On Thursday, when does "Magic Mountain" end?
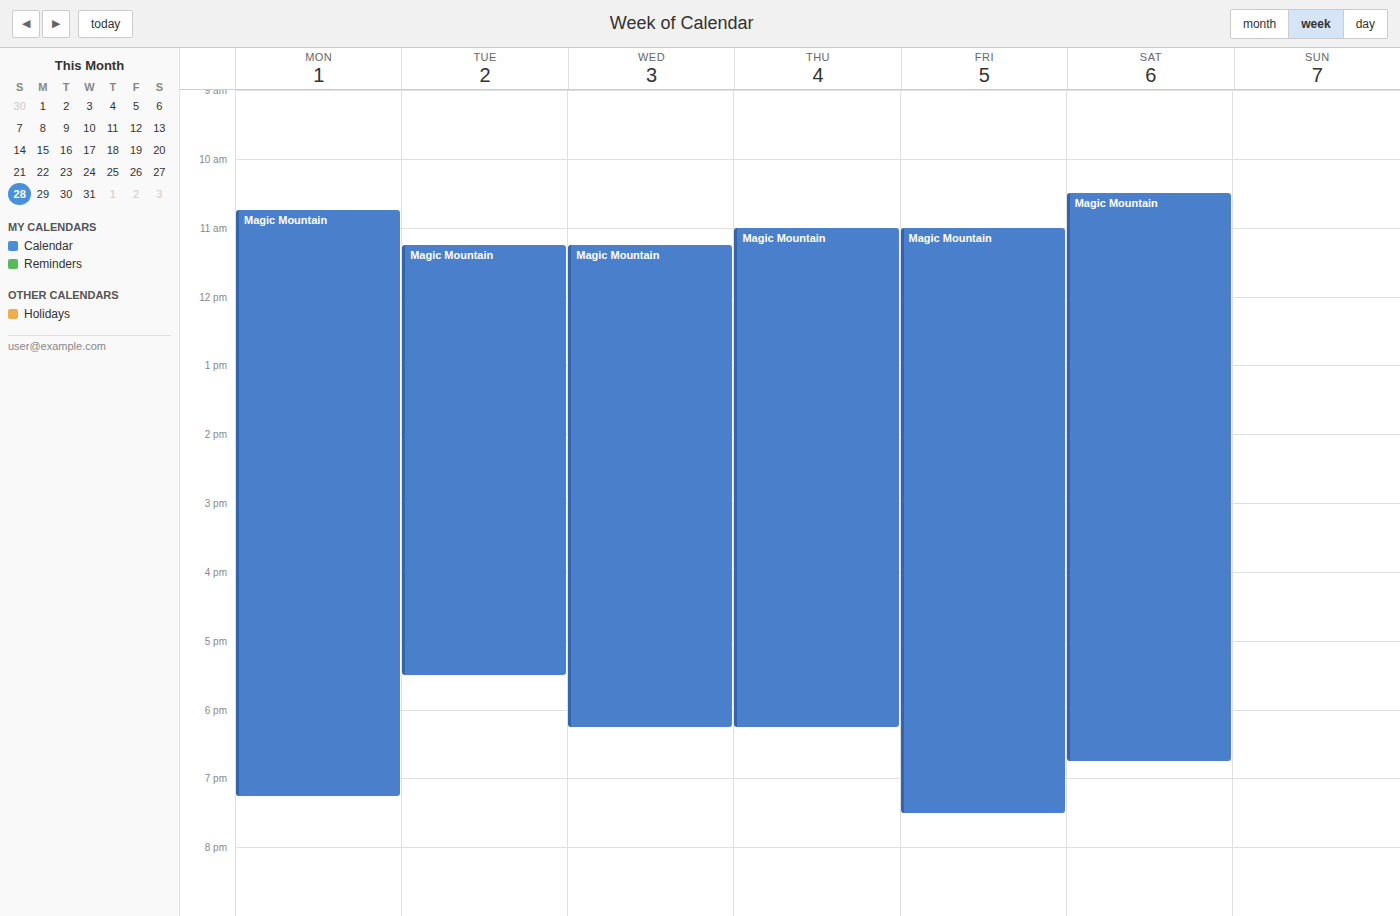
6:15 PM